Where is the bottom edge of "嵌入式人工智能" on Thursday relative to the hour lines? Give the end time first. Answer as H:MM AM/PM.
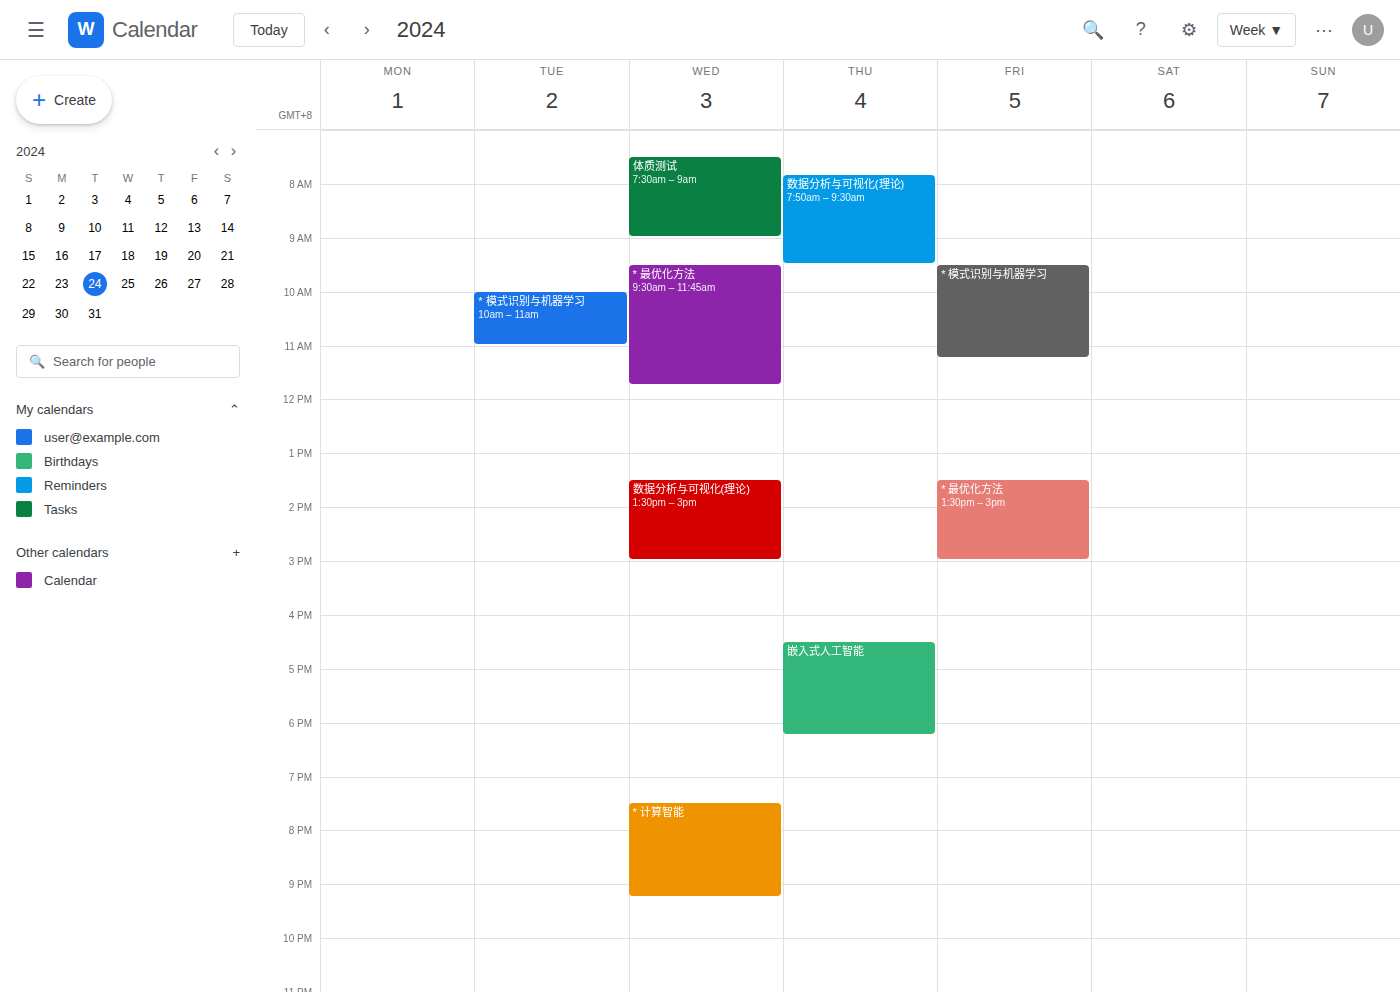
6:15 PM -- neither: a quarter of the way from the 6 PM line to the 7 PM line.